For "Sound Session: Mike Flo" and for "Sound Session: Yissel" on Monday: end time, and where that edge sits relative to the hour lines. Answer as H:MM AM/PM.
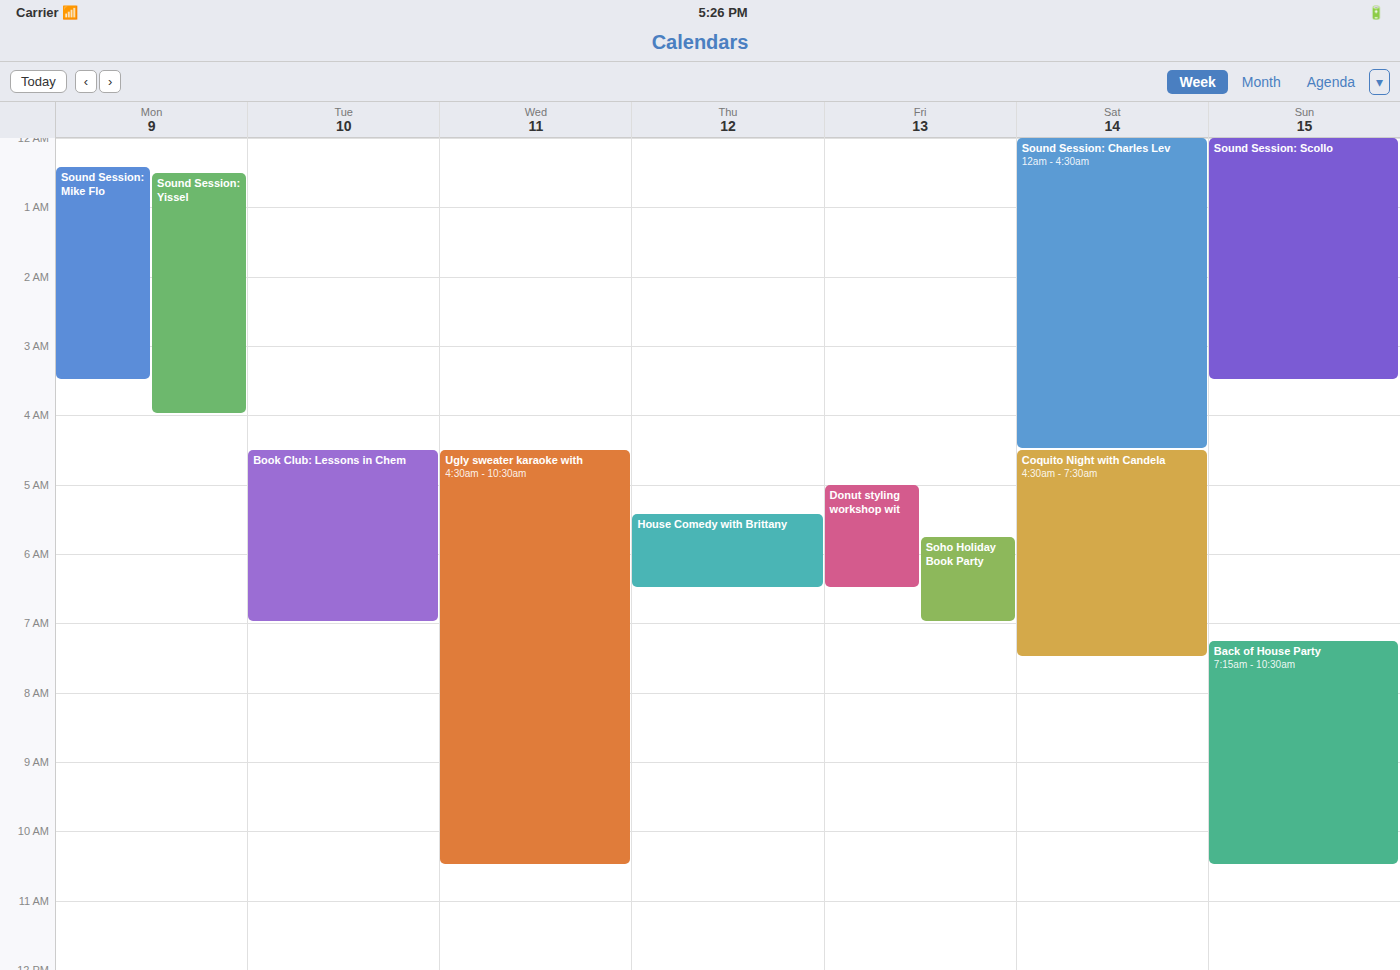
"Sound Session: Mike Flo": 3:30 AM, halfway between the 3 AM and 4 AM lines. "Sound Session: Yissel": 4:00 AM, exactly on the 4 AM line.